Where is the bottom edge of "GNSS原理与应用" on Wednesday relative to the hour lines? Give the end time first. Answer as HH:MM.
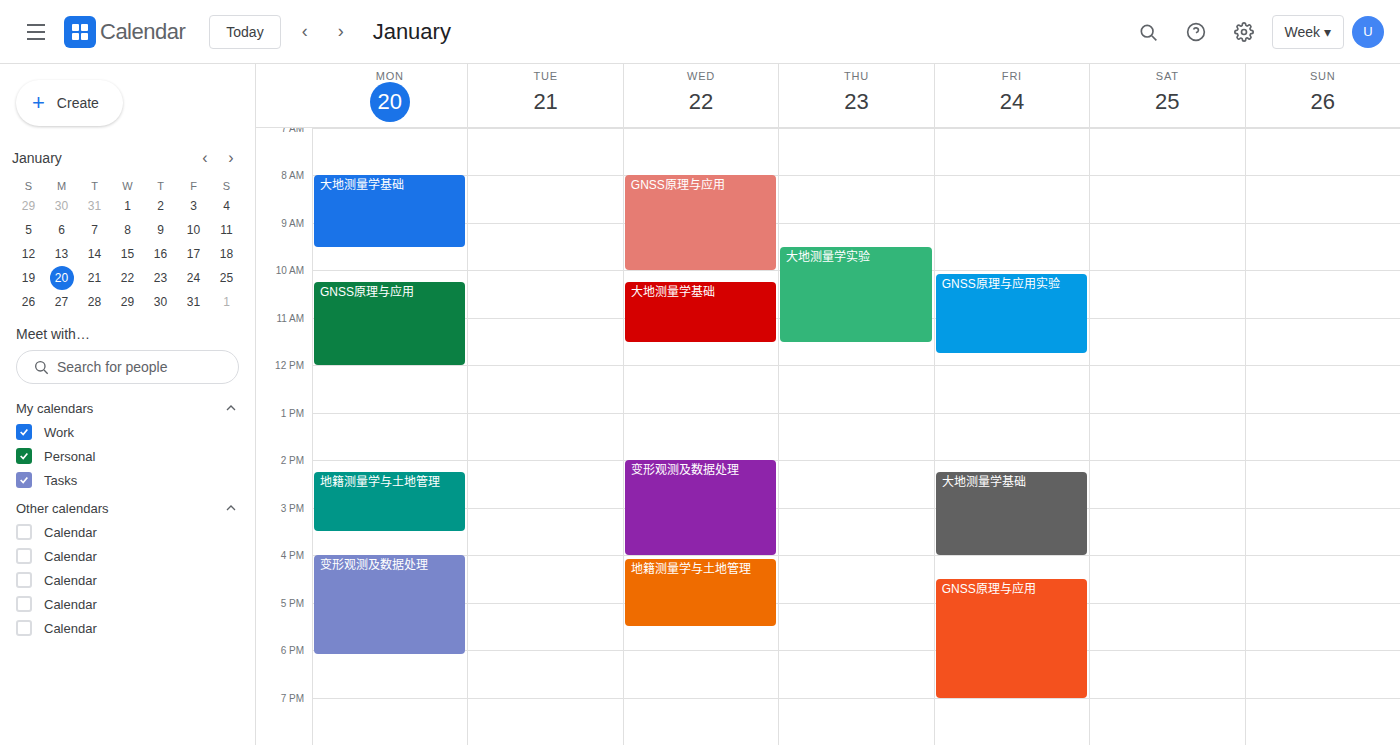
10:00 -- exactly on the 10:00 line.